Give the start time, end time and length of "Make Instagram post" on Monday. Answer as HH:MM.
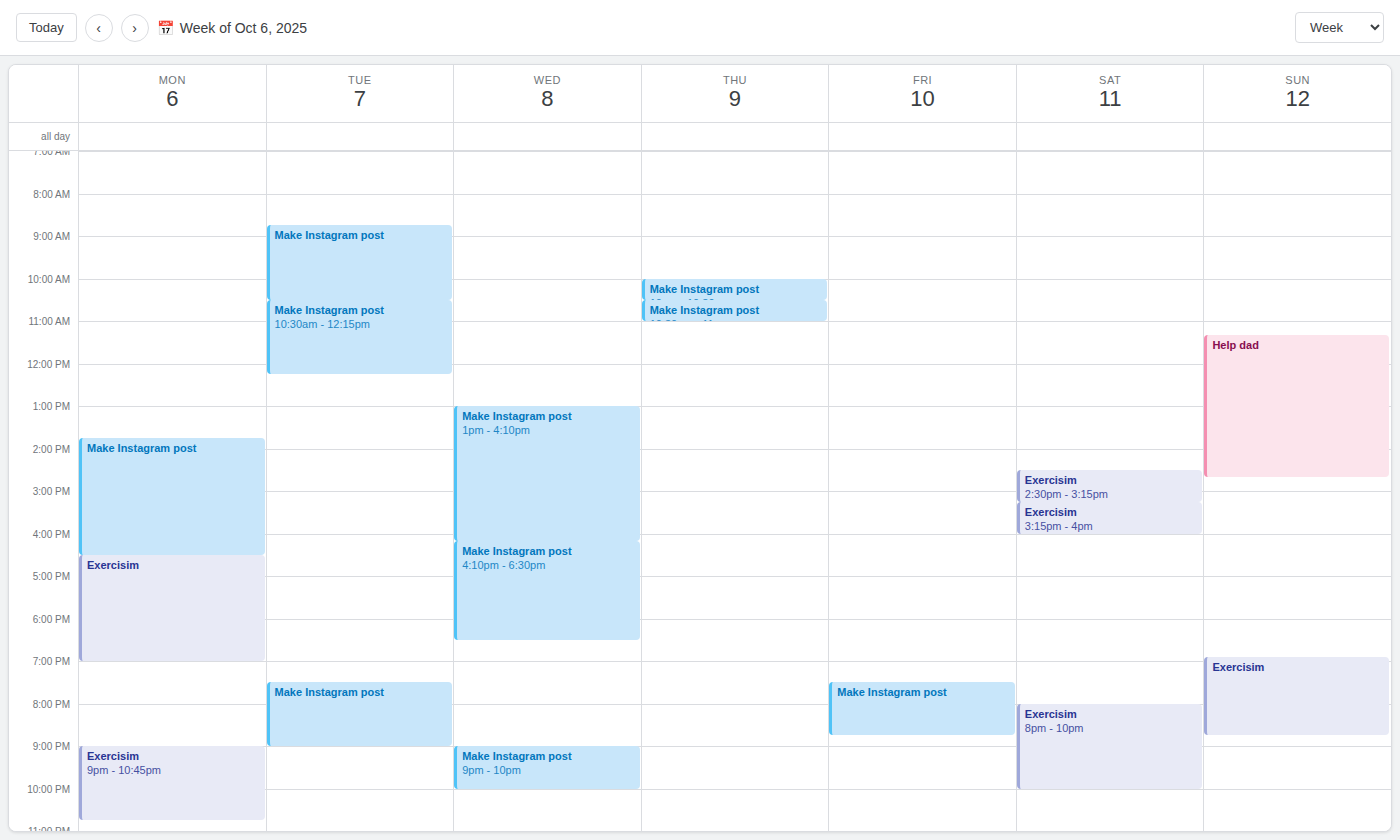
13:45 to 16:30, 2 hours 45 minutes